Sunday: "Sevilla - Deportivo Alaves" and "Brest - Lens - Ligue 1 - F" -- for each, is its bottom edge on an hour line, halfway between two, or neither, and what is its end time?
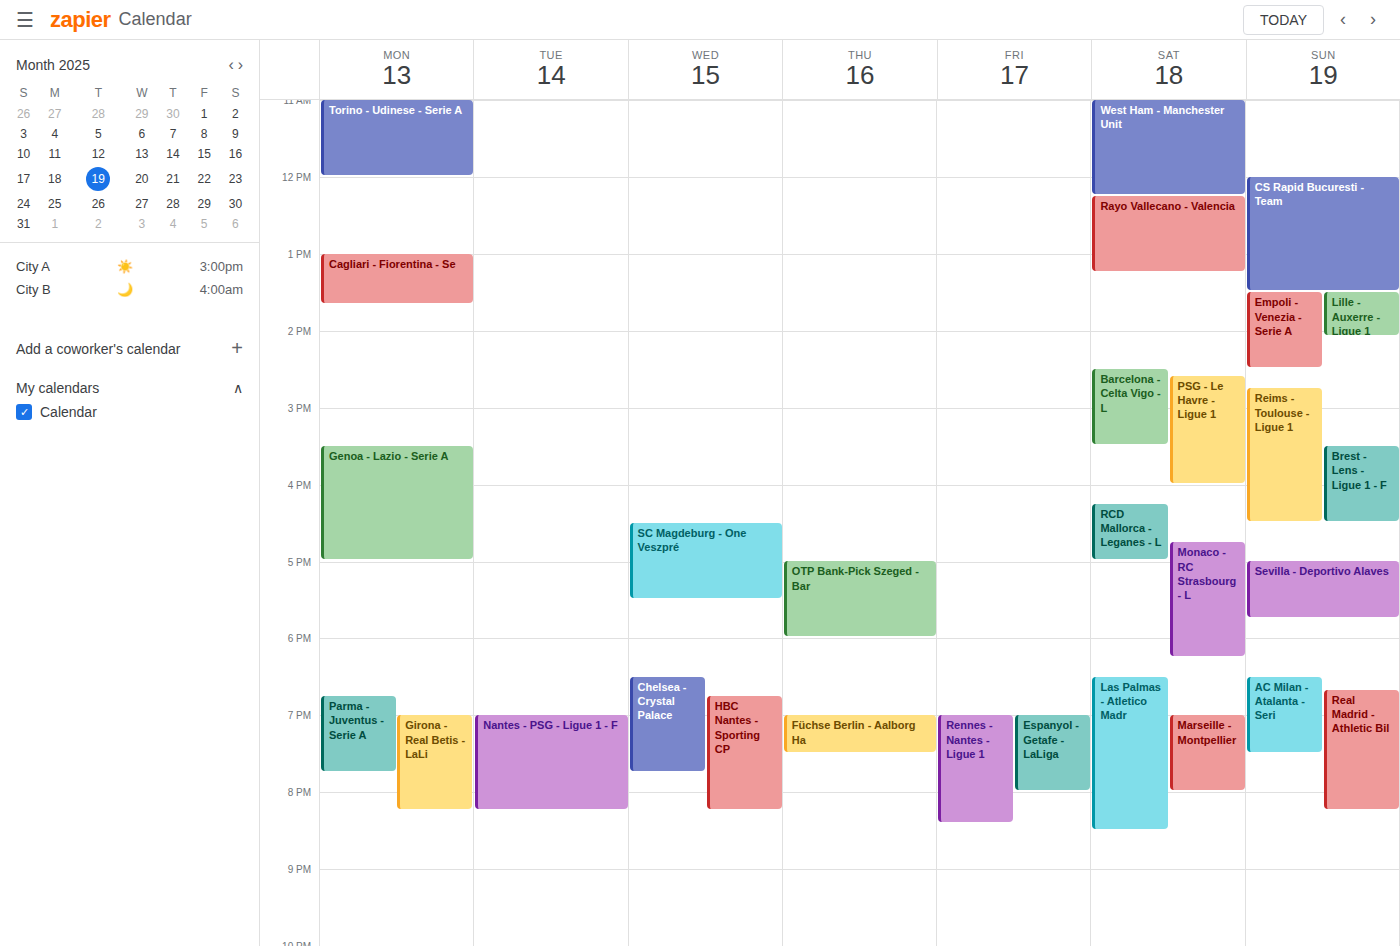
"Sevilla - Deportivo Alaves": 5:45 PM, neither: three quarters of the way from the 5 PM line to the 6 PM line. "Brest - Lens - Ligue 1 - F": 4:30 PM, halfway between the 4 PM and 5 PM lines.